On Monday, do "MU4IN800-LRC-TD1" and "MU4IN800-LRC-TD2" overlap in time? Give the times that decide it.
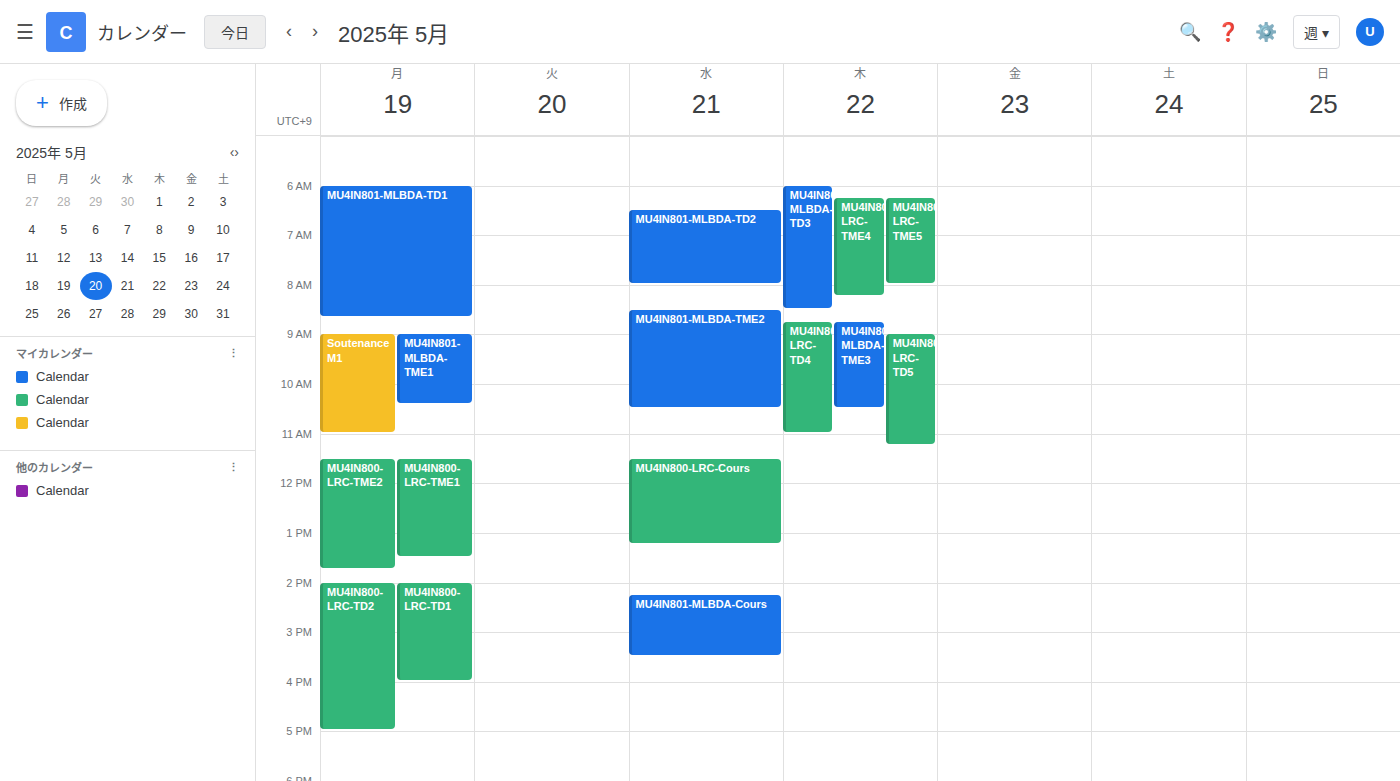
"MU4IN800-LRC-TD1" runs 2:00 PM to 4:00 PM, inside "MU4IN800-LRC-TD2" -- they overlap.